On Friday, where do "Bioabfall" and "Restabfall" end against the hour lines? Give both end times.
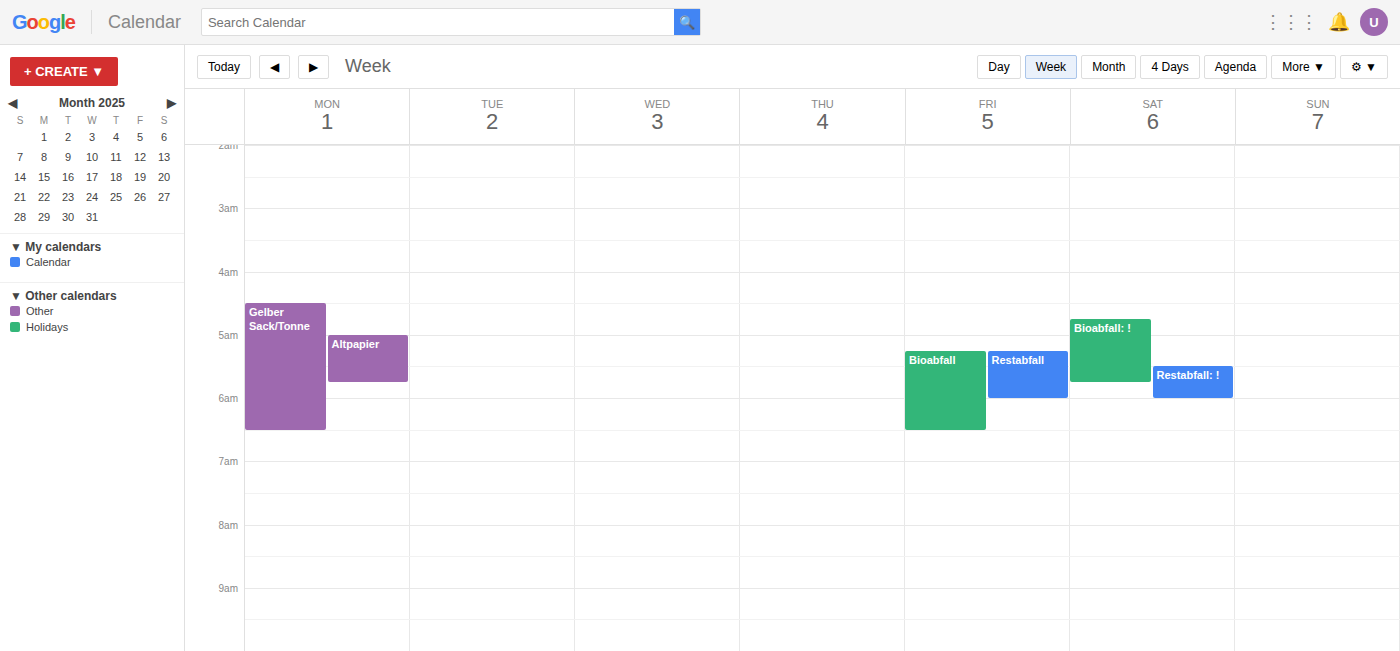
"Bioabfall": 6:30 AM, halfway between the 6 AM and 7 AM lines. "Restabfall": 6:00 AM, exactly on the 6 AM line.